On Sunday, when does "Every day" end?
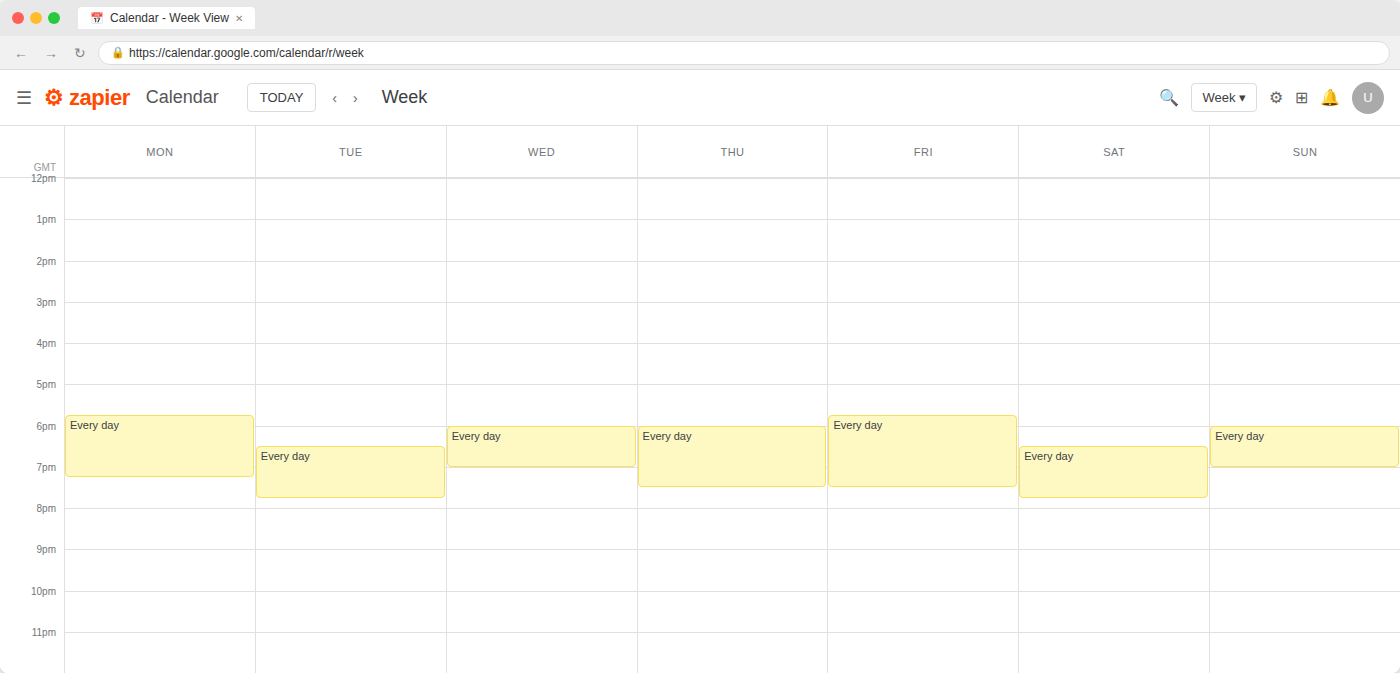
7:00 PM